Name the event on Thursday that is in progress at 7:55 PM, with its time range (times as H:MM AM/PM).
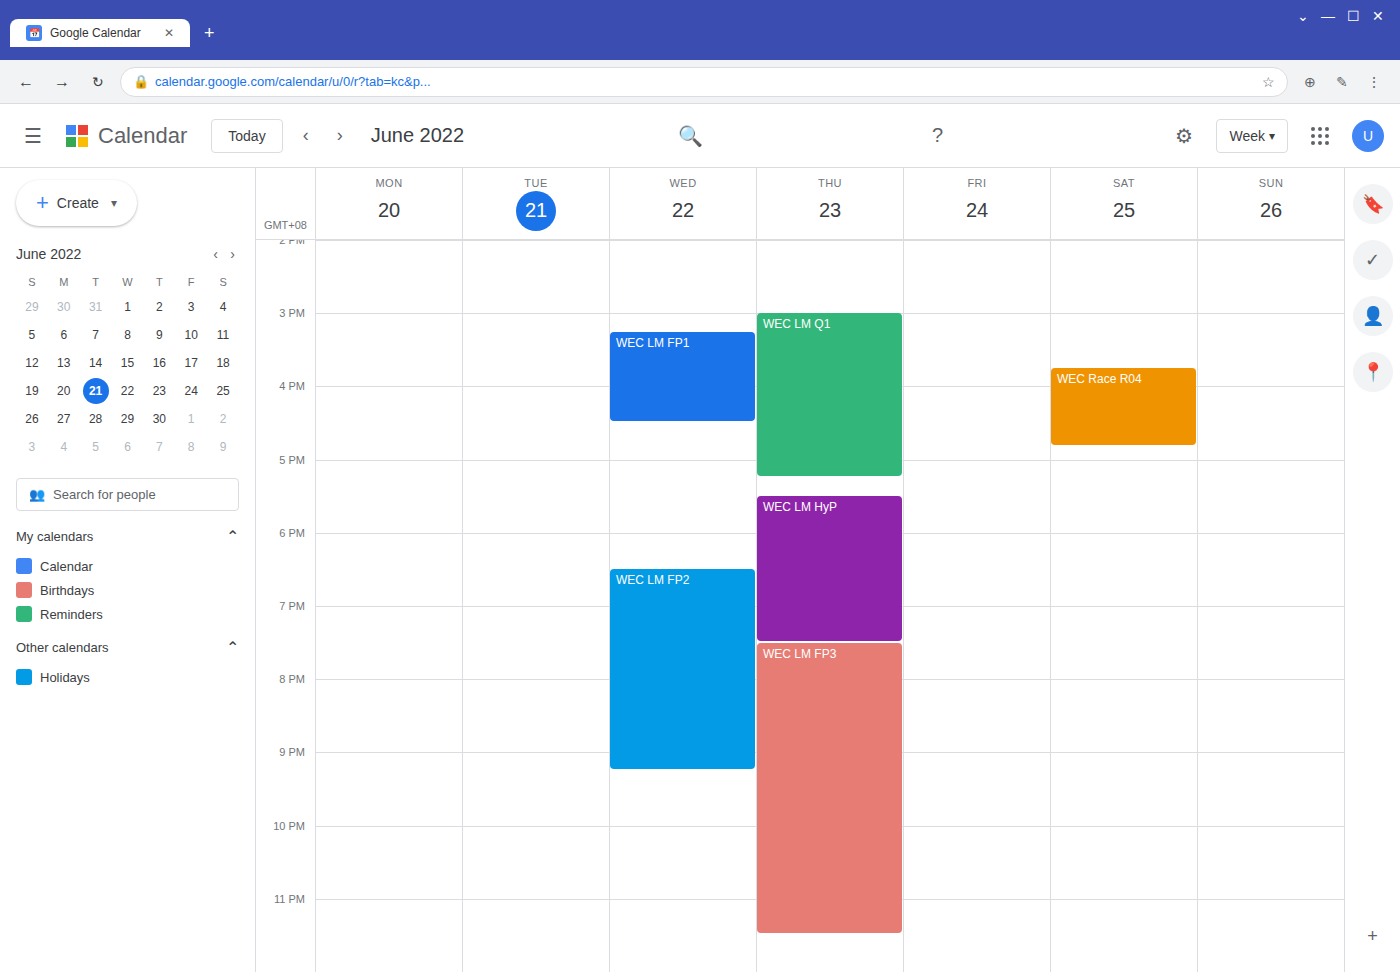
"WEC LM FP3", 7:30 PM to 11:30 PM